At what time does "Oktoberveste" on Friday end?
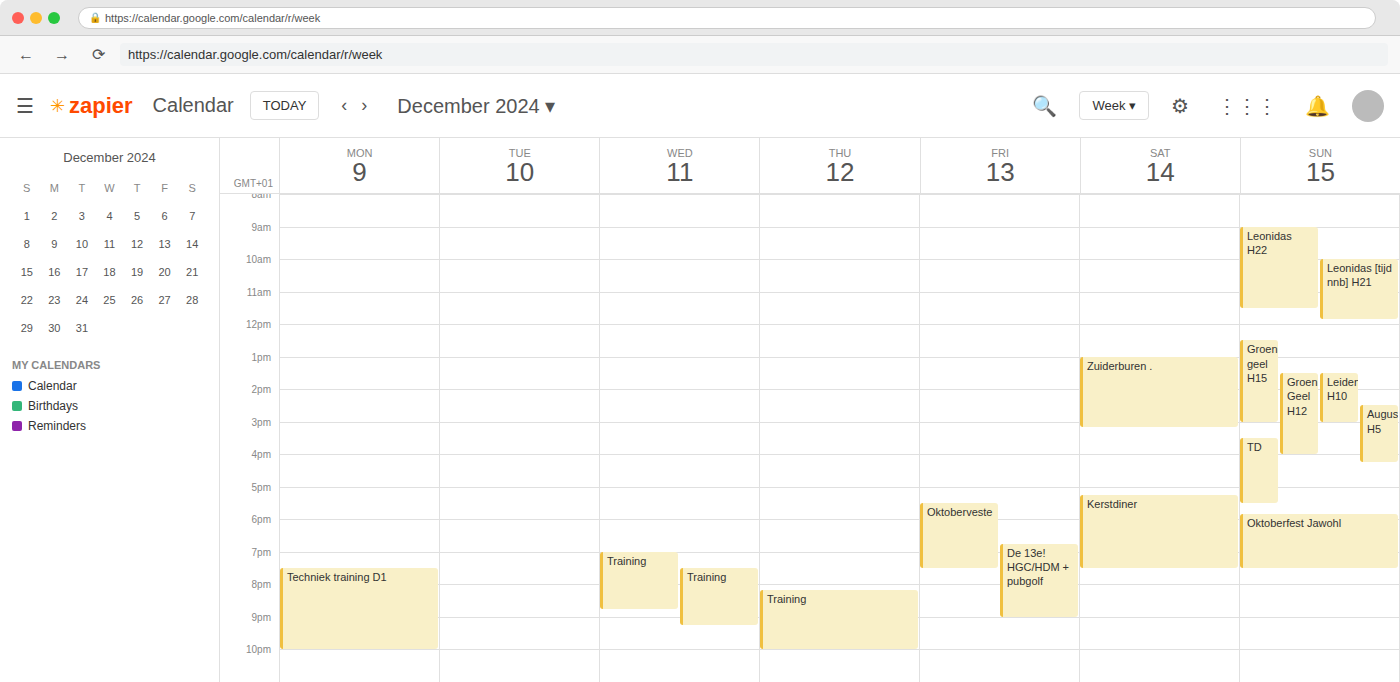
7:30 PM